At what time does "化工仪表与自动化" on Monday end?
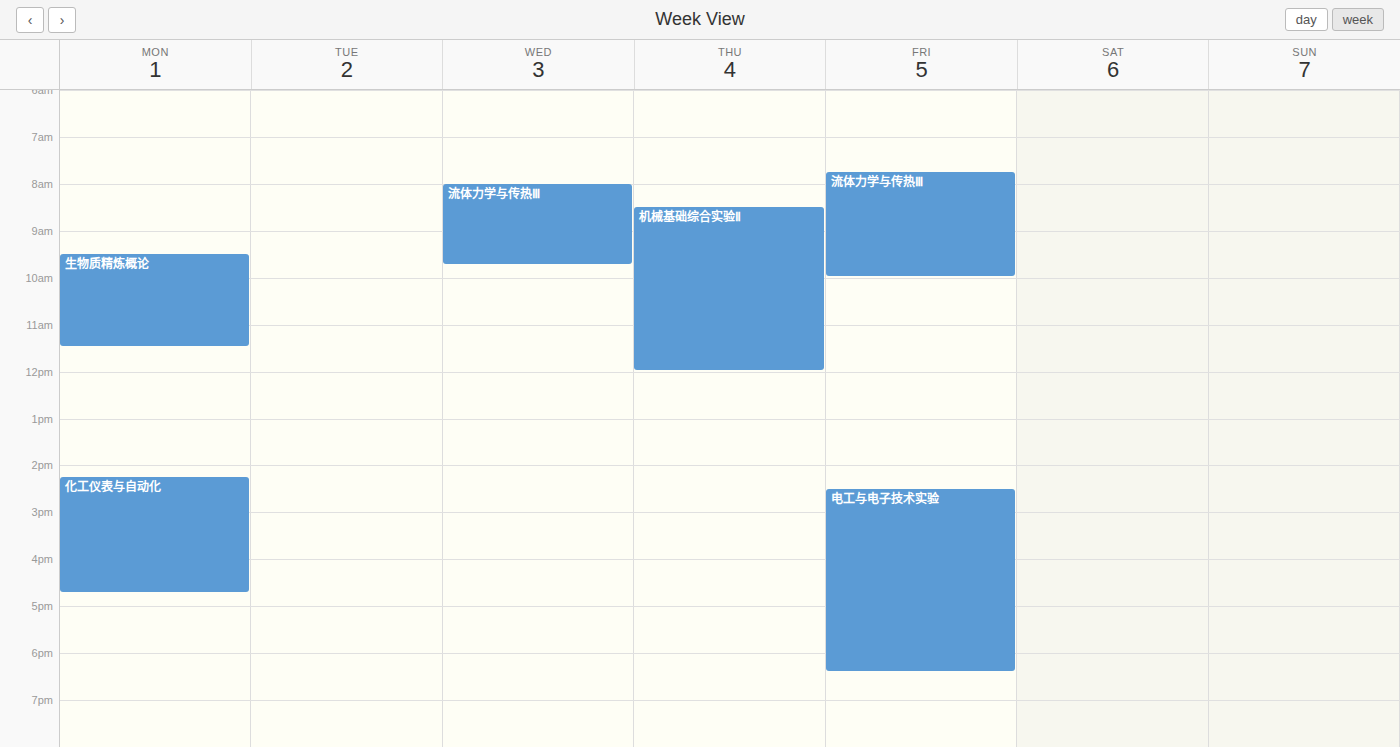
4:45 PM